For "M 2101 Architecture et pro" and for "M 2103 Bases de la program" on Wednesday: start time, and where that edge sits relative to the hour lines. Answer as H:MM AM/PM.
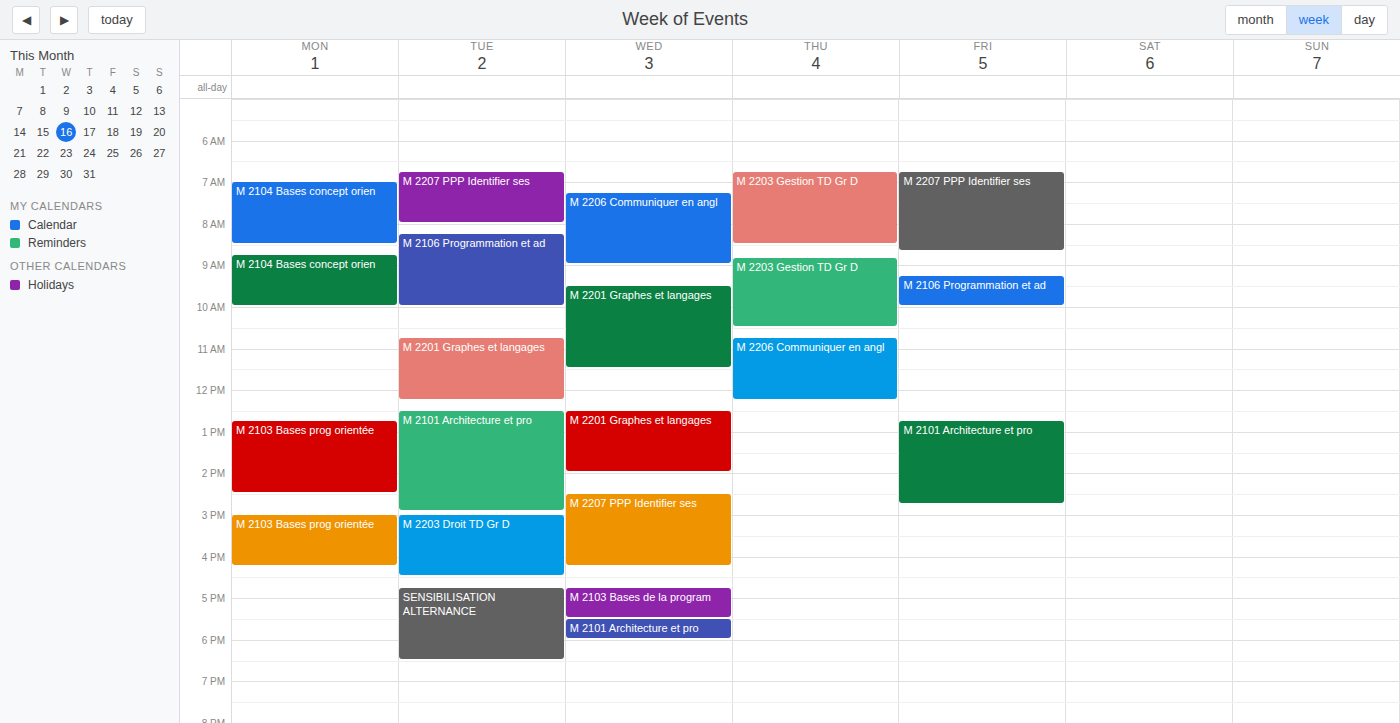
"M 2101 Architecture et pro": 5:30 PM, halfway between the 5 PM and 6 PM lines. "M 2103 Bases de la program": 4:45 PM, neither: three quarters of the way from the 4 PM line to the 5 PM line.